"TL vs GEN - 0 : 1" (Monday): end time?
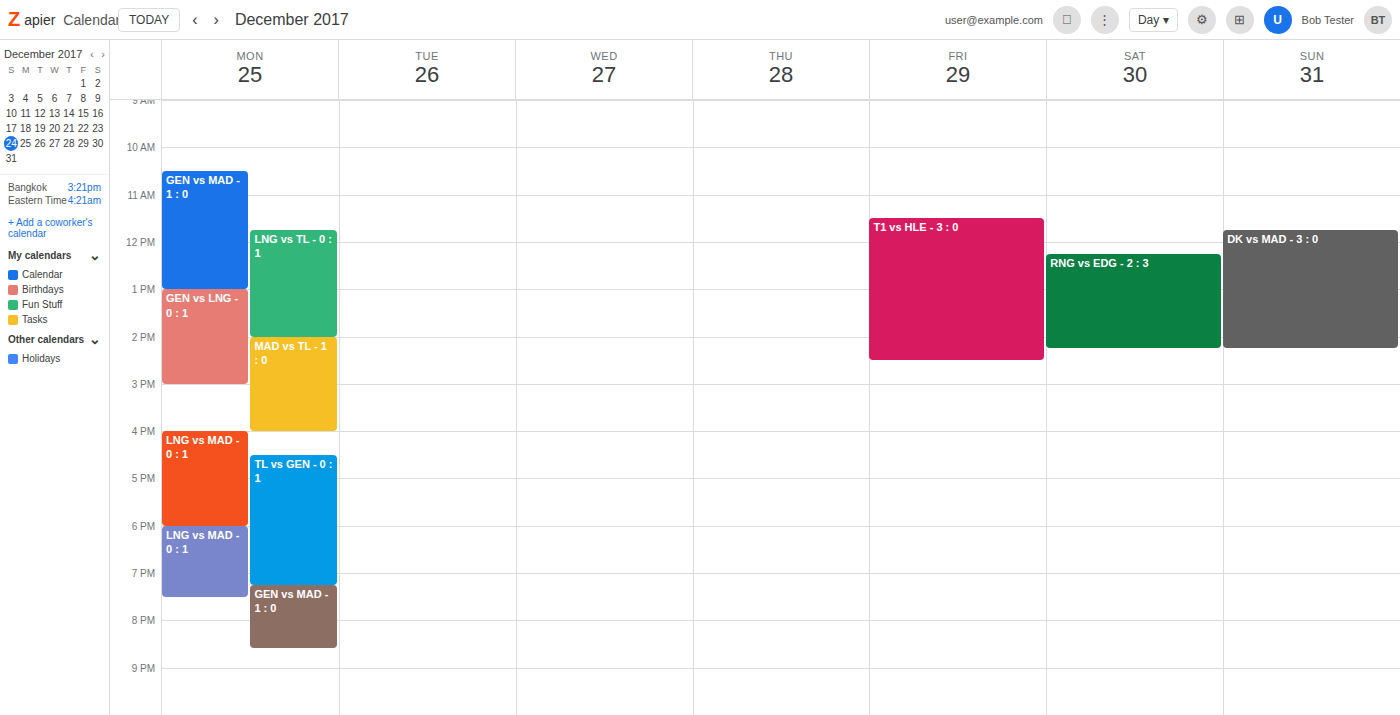
7:15 PM